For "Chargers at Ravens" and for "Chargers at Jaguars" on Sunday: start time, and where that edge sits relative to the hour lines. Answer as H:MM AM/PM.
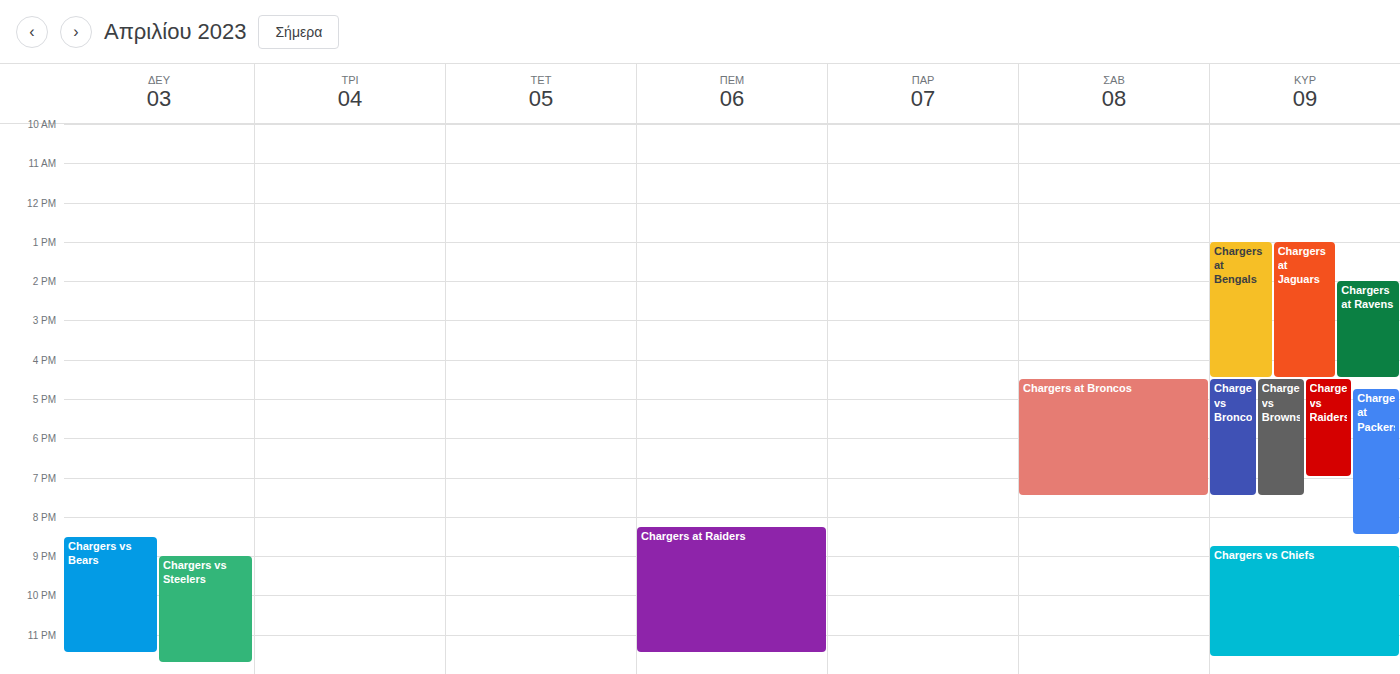
"Chargers at Ravens": 2:00 PM, exactly on the 2 PM line. "Chargers at Jaguars": 1:00 PM, exactly on the 1 PM line.